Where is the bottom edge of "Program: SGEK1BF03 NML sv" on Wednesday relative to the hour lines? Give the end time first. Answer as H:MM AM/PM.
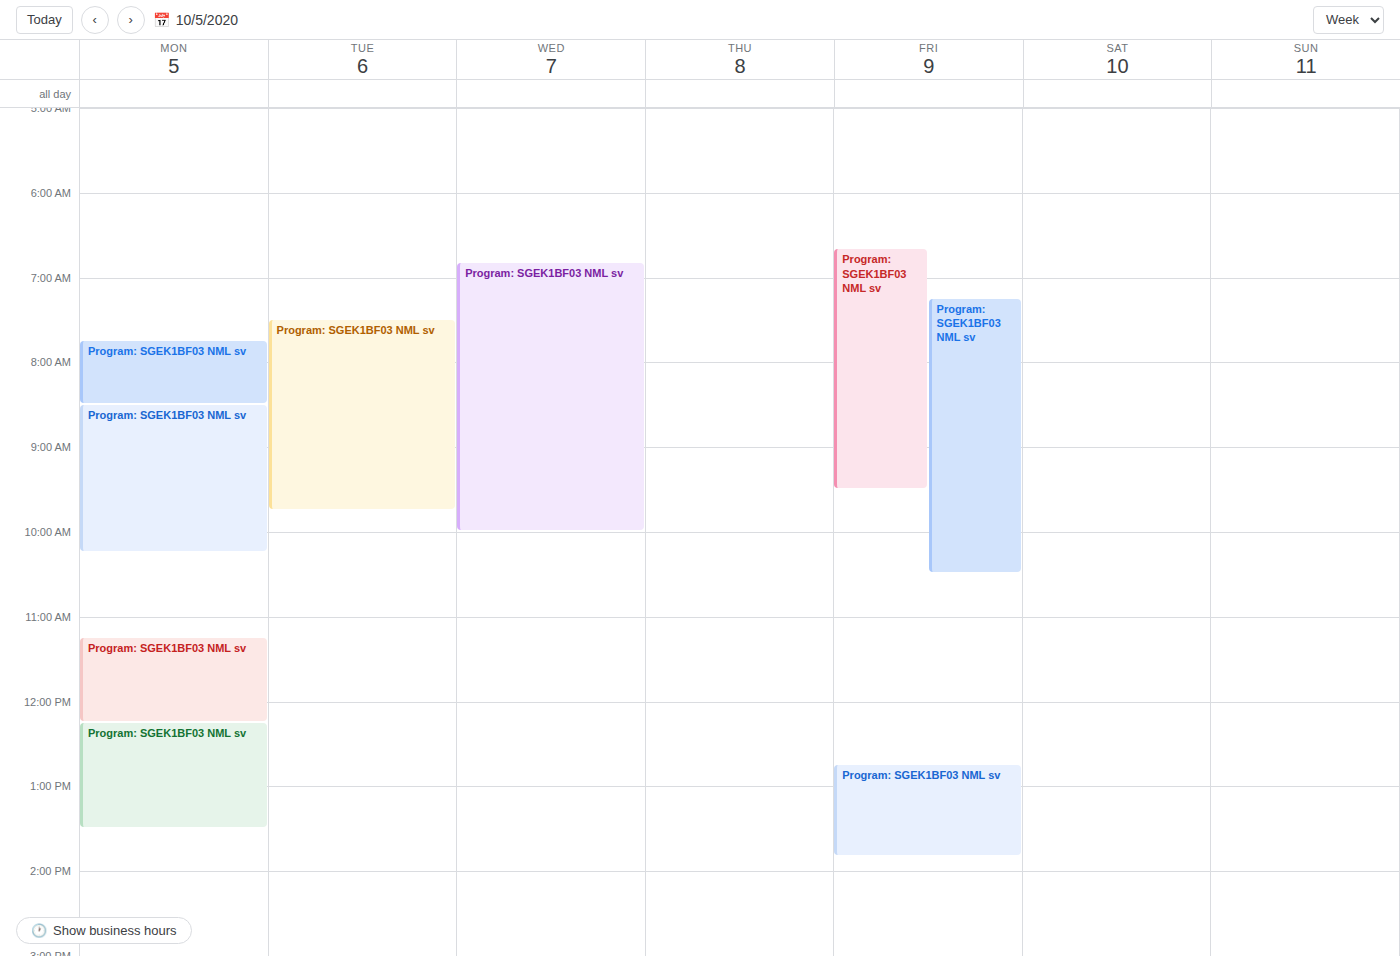
10:00 AM -- exactly on the 10 AM line.